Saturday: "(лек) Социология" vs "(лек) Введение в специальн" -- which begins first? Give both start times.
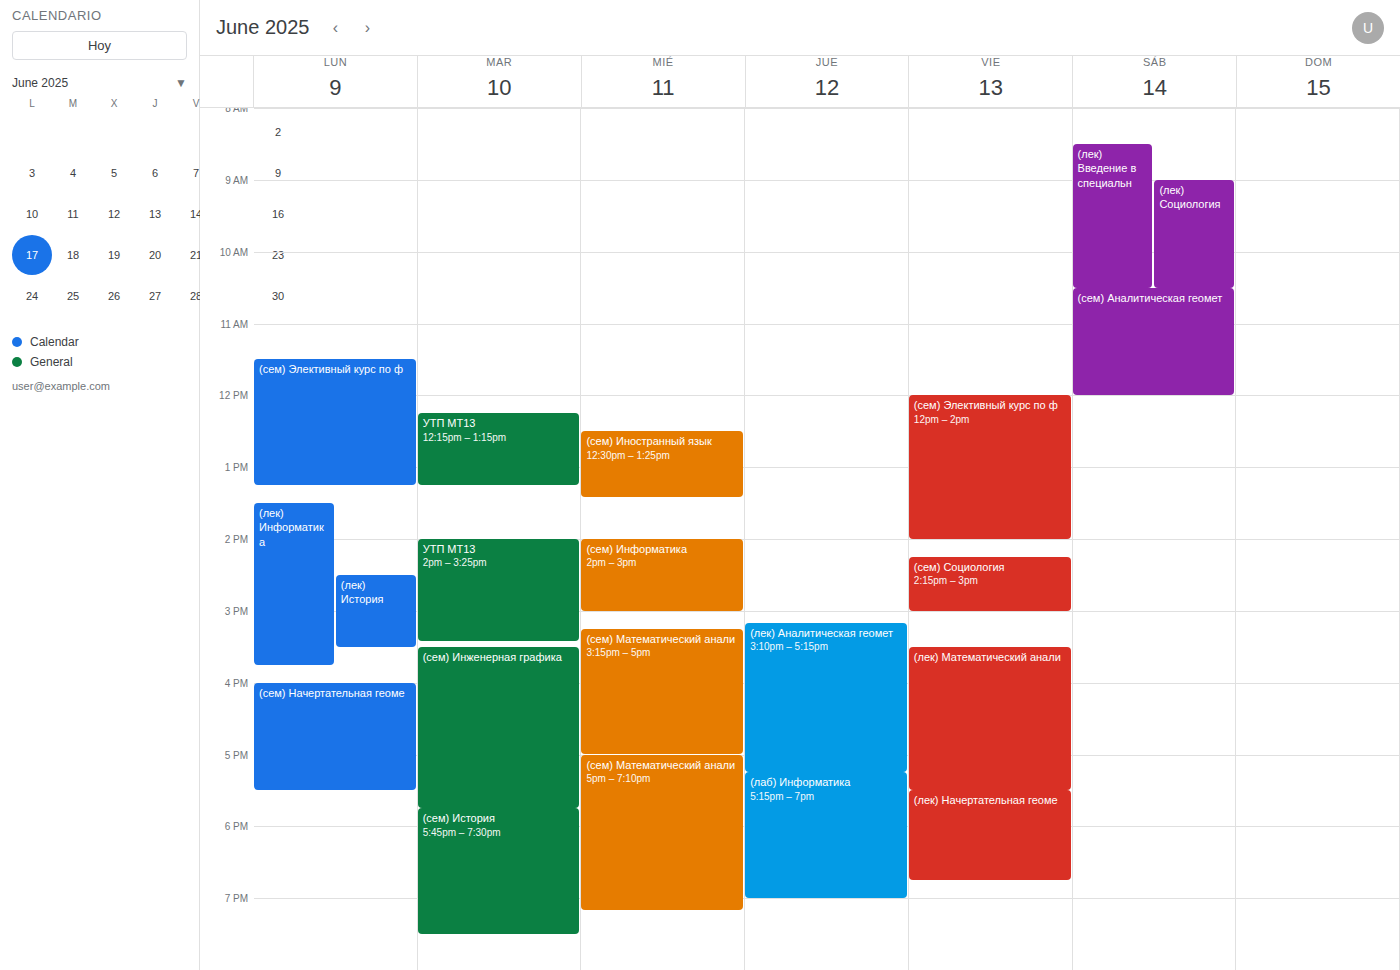
"(лек) Введение в специальн" 8:30 AM; "(лек) Социология" 9:00 AM.